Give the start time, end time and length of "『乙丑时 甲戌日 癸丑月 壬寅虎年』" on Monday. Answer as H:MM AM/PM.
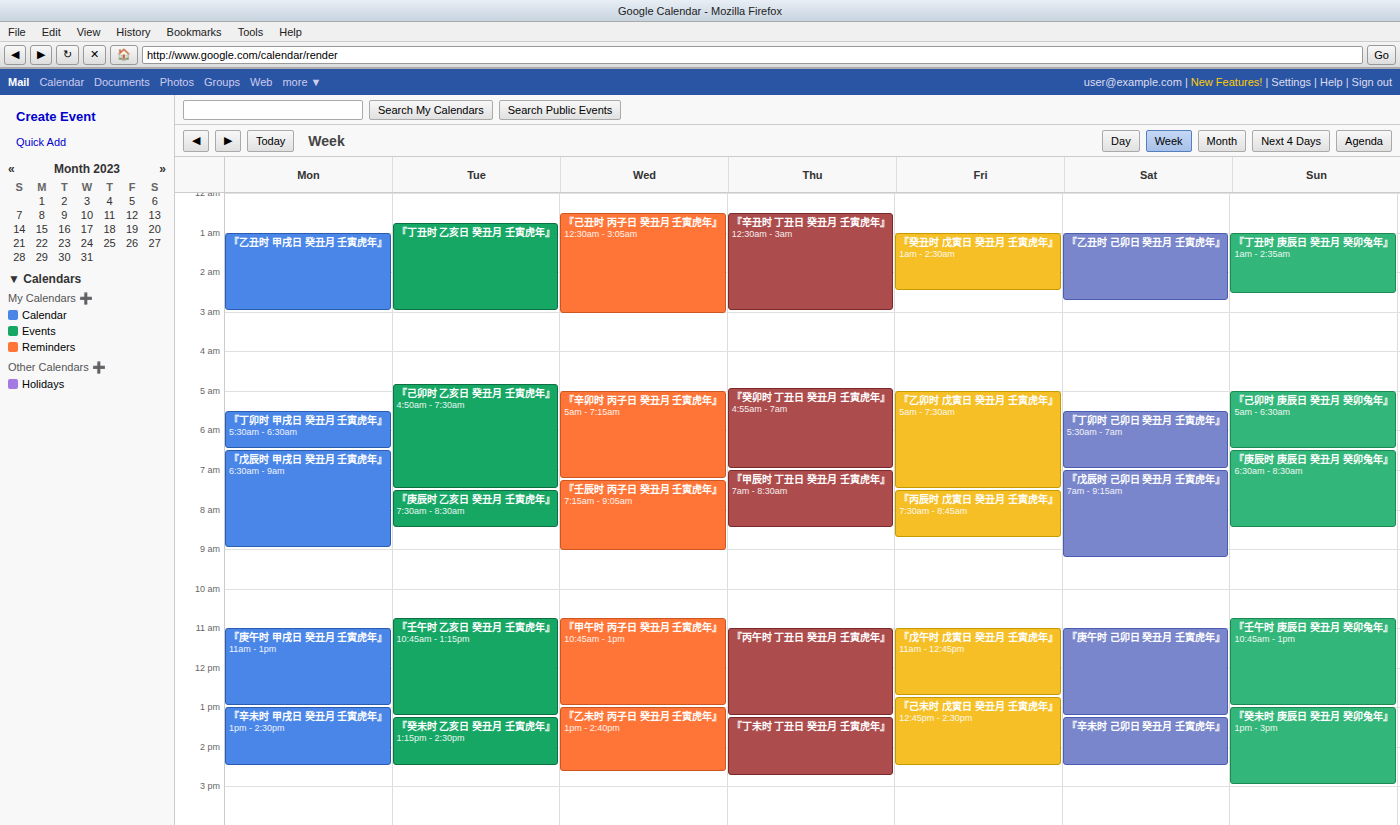
1:00 AM to 3:00 AM, 2 hours